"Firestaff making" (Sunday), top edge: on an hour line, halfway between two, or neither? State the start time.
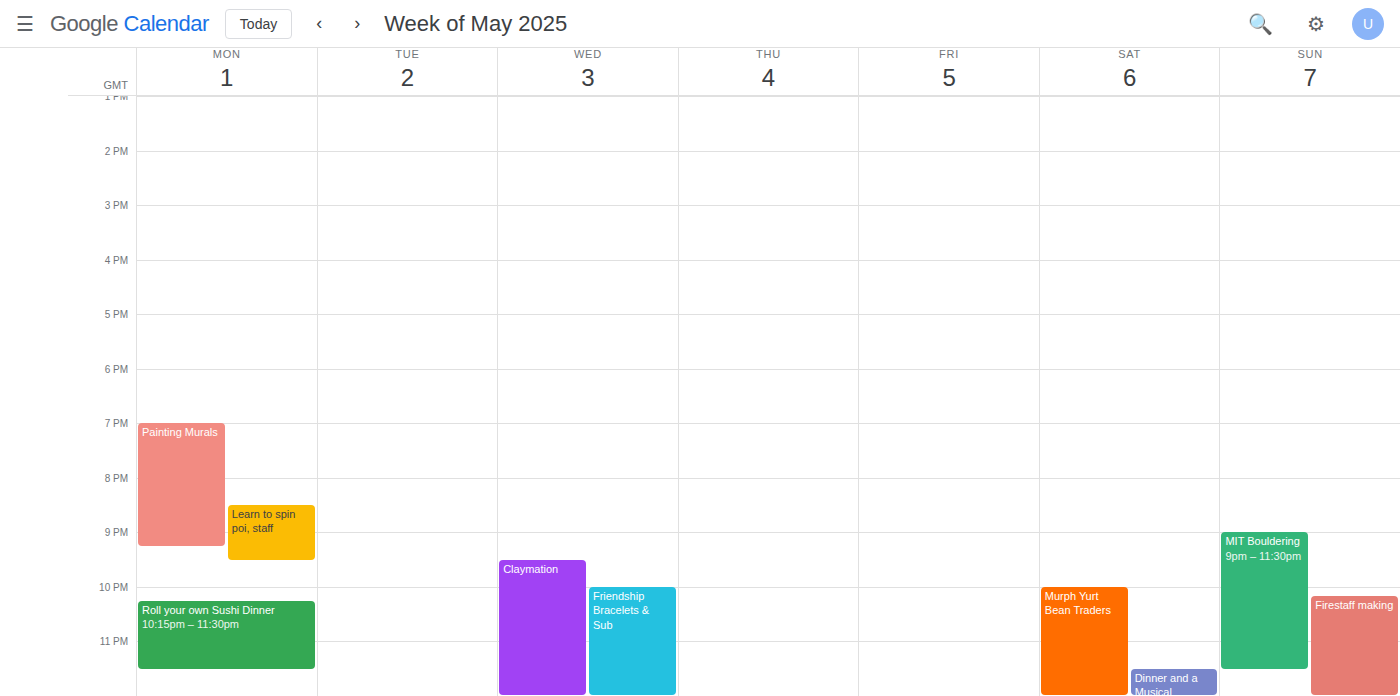
22:10 -- neither: 10 minutes below the 22:00 line and 50 minutes above the 23:00 line.